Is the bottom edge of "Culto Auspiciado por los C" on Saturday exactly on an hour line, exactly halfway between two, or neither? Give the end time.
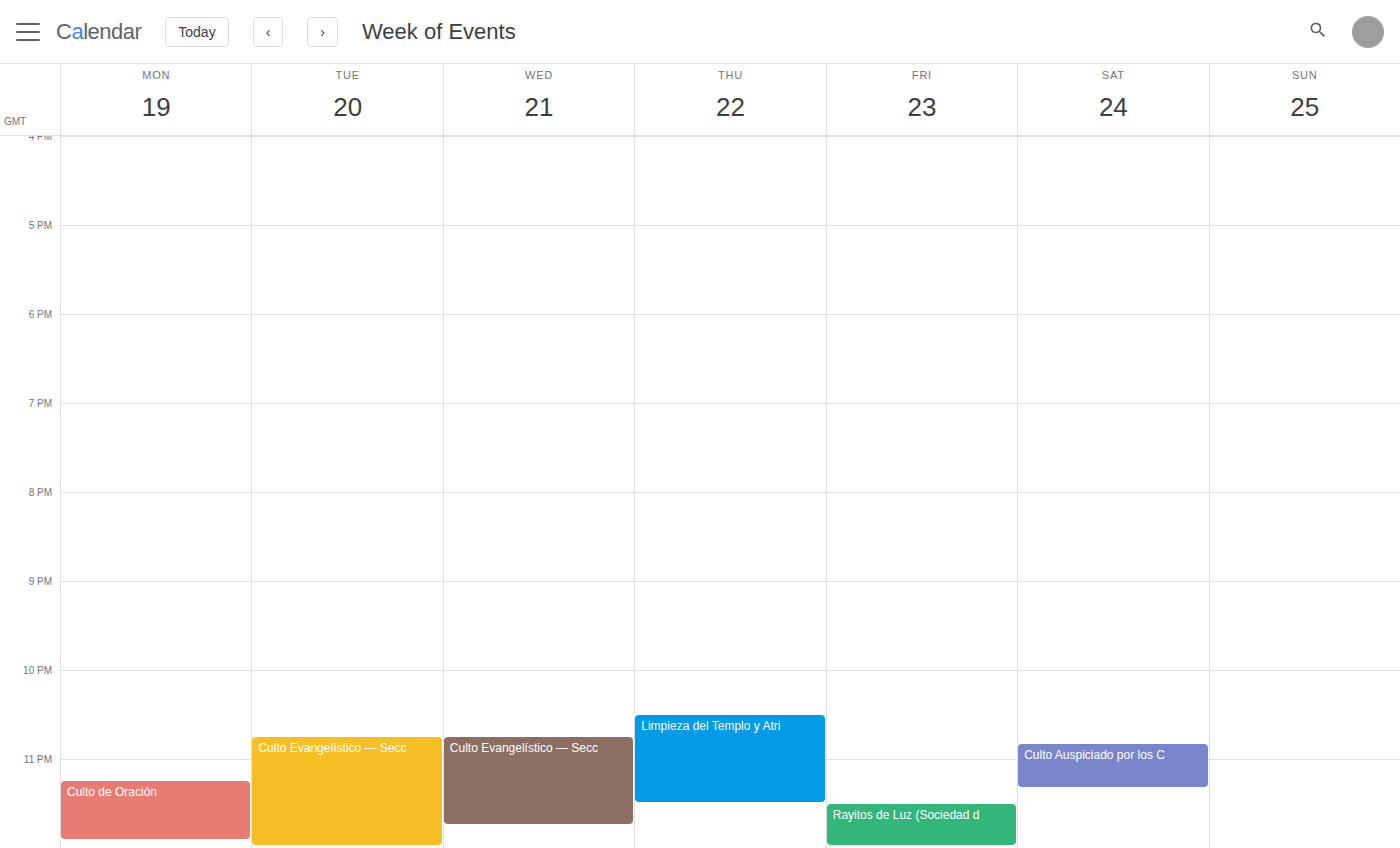
11:20 PM -- neither: 20 minutes below the 11 PM line and 40 minutes above the 12 AM line.